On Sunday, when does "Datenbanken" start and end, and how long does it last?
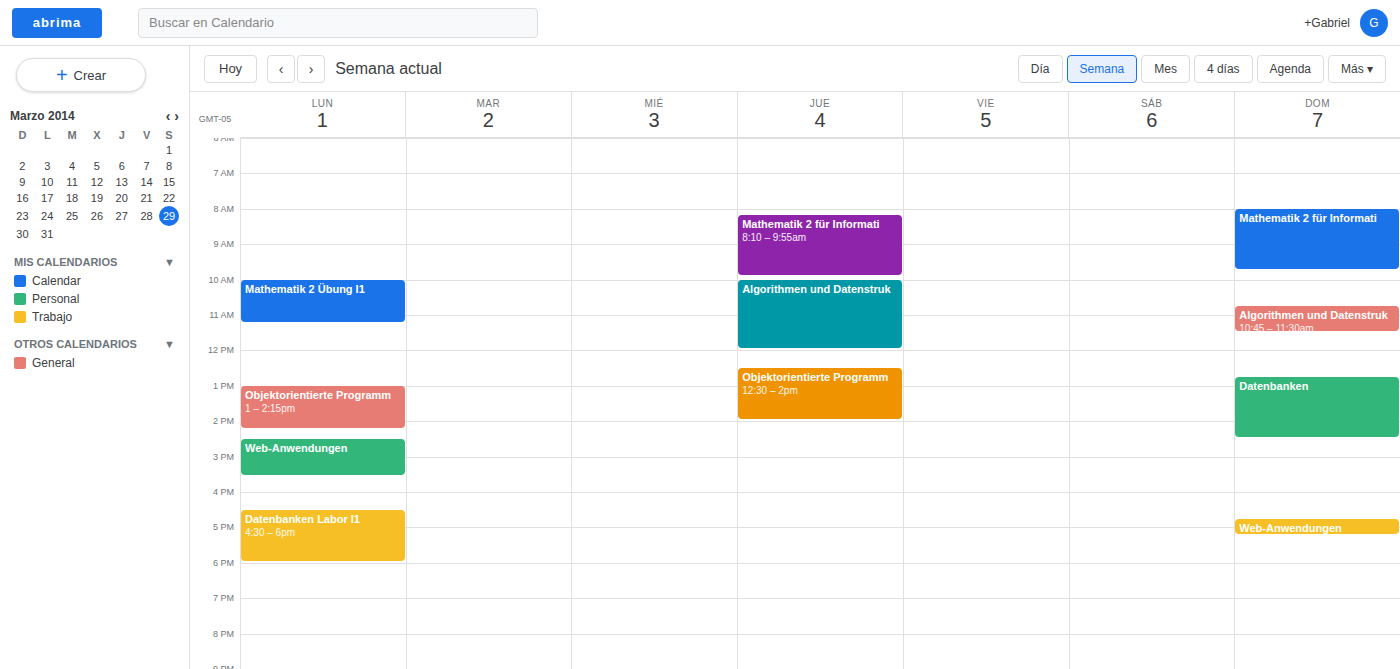
12:45 PM to 2:30 PM, 1 hour 45 minutes